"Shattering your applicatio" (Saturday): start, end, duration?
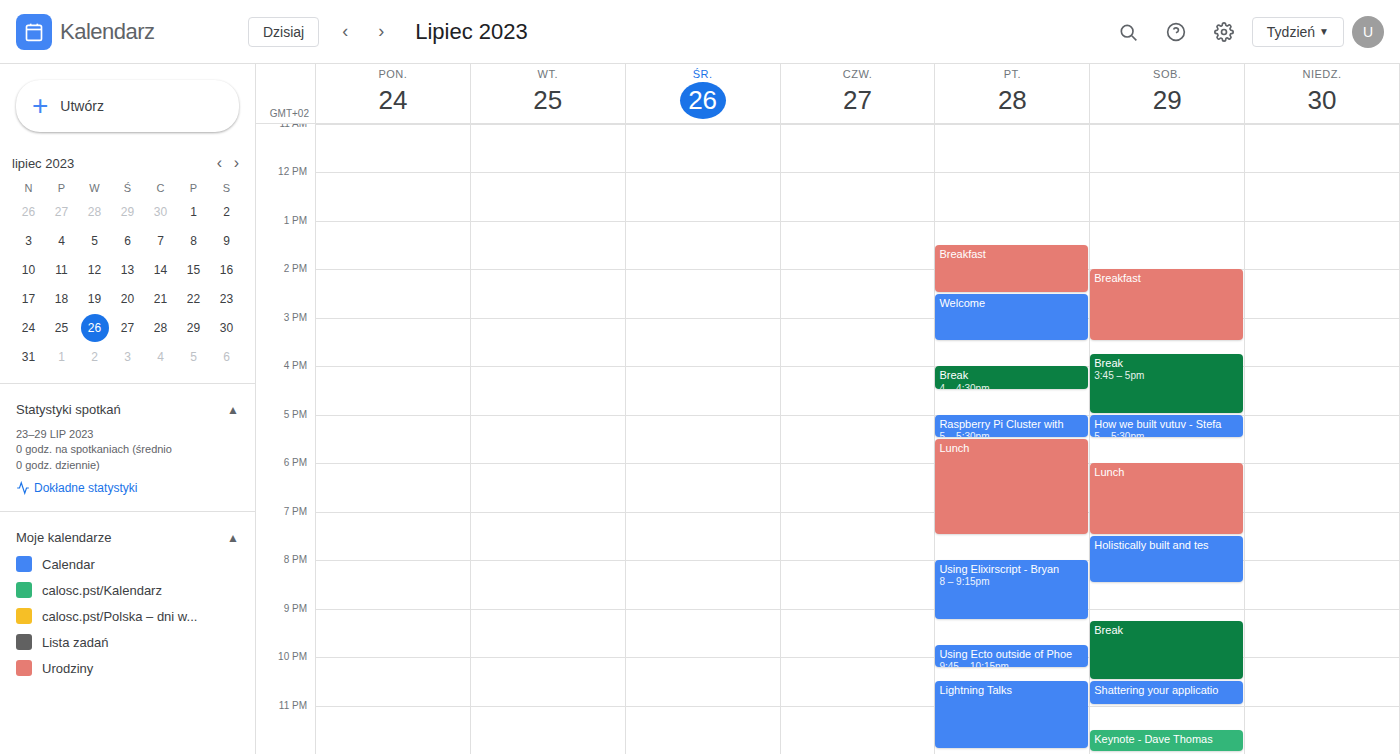
10:30 PM to 11:00 PM, 30 minutes